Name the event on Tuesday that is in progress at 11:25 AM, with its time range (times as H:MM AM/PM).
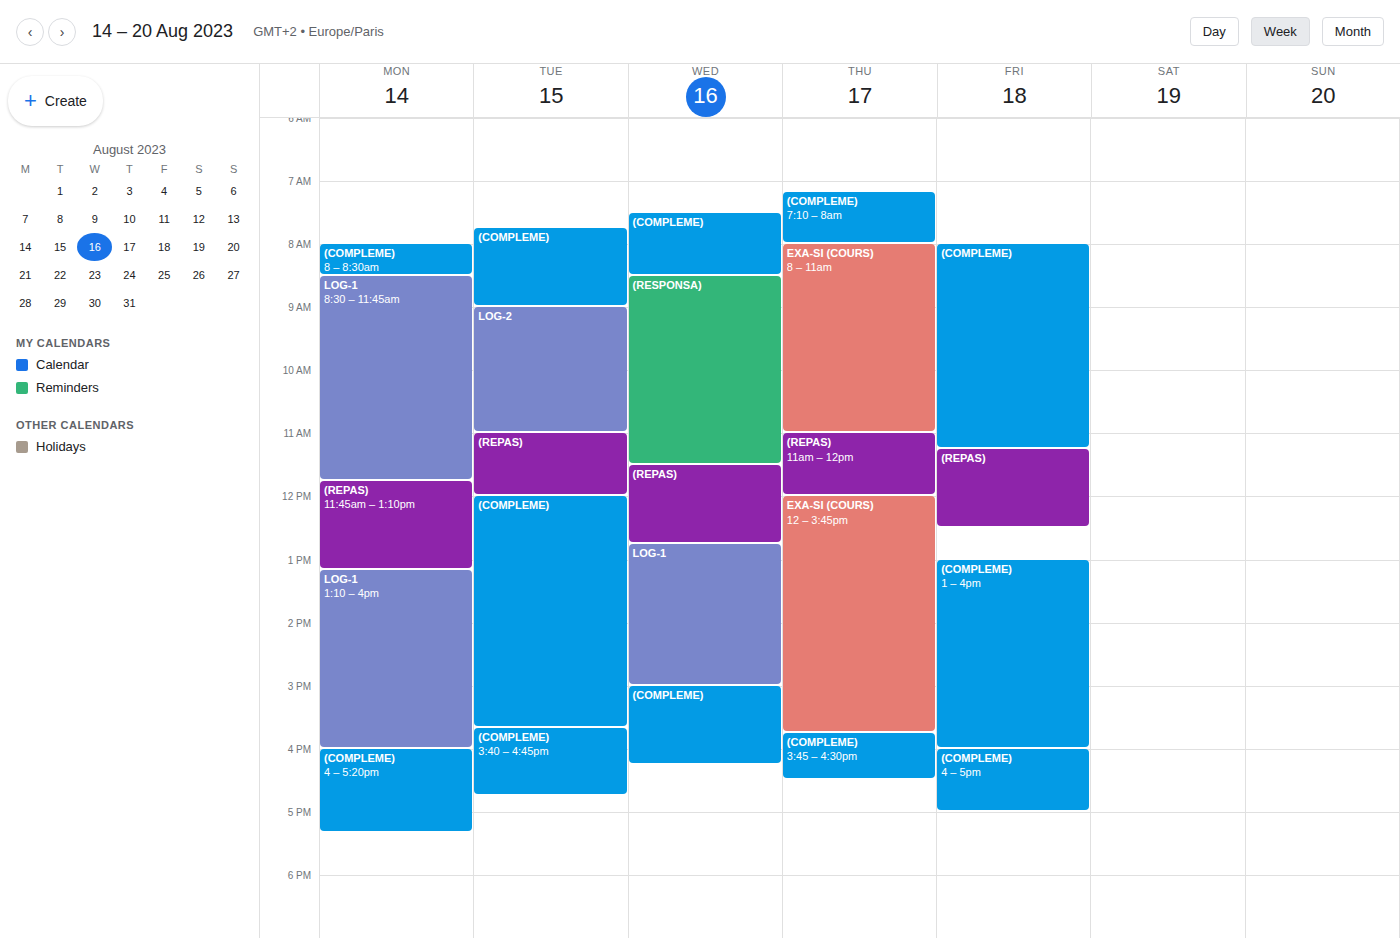
"(REPAS)", 11:00 AM to 12:00 PM